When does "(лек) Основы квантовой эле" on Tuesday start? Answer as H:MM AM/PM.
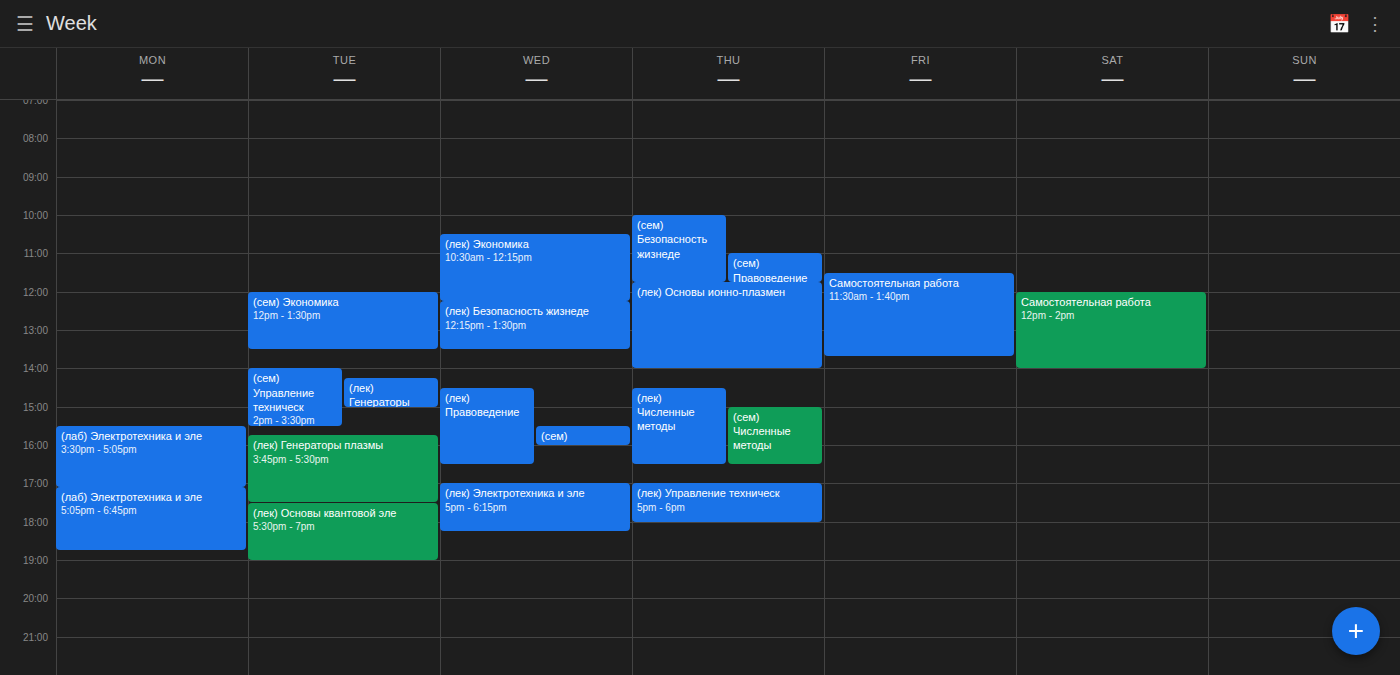
5:30 PM